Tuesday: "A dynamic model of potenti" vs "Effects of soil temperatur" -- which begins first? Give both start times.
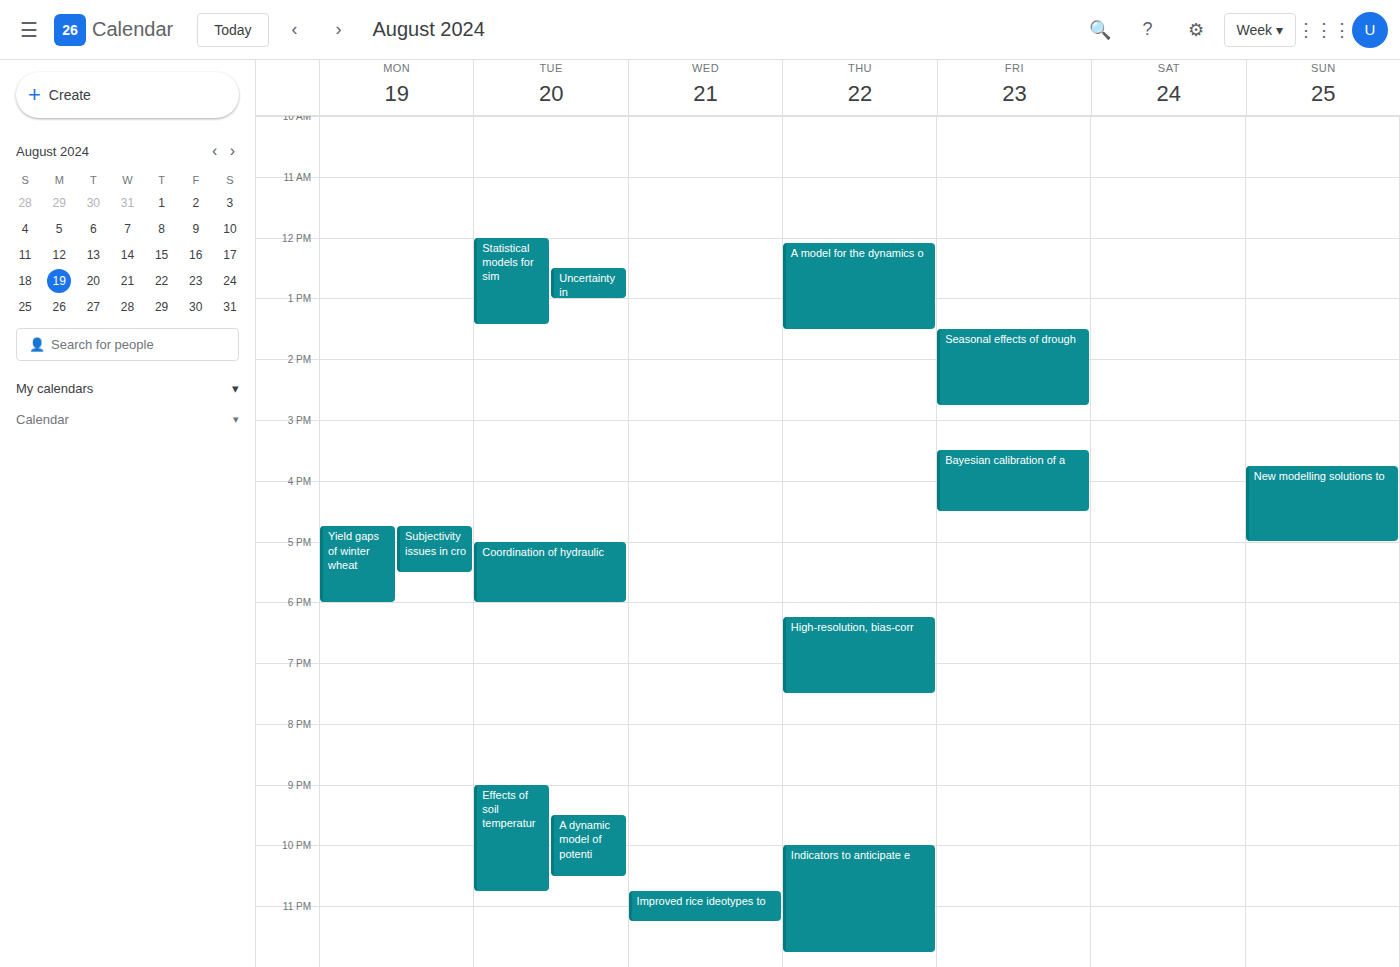
"Effects of soil temperatur" 9:00 PM; "A dynamic model of potenti" 9:30 PM.